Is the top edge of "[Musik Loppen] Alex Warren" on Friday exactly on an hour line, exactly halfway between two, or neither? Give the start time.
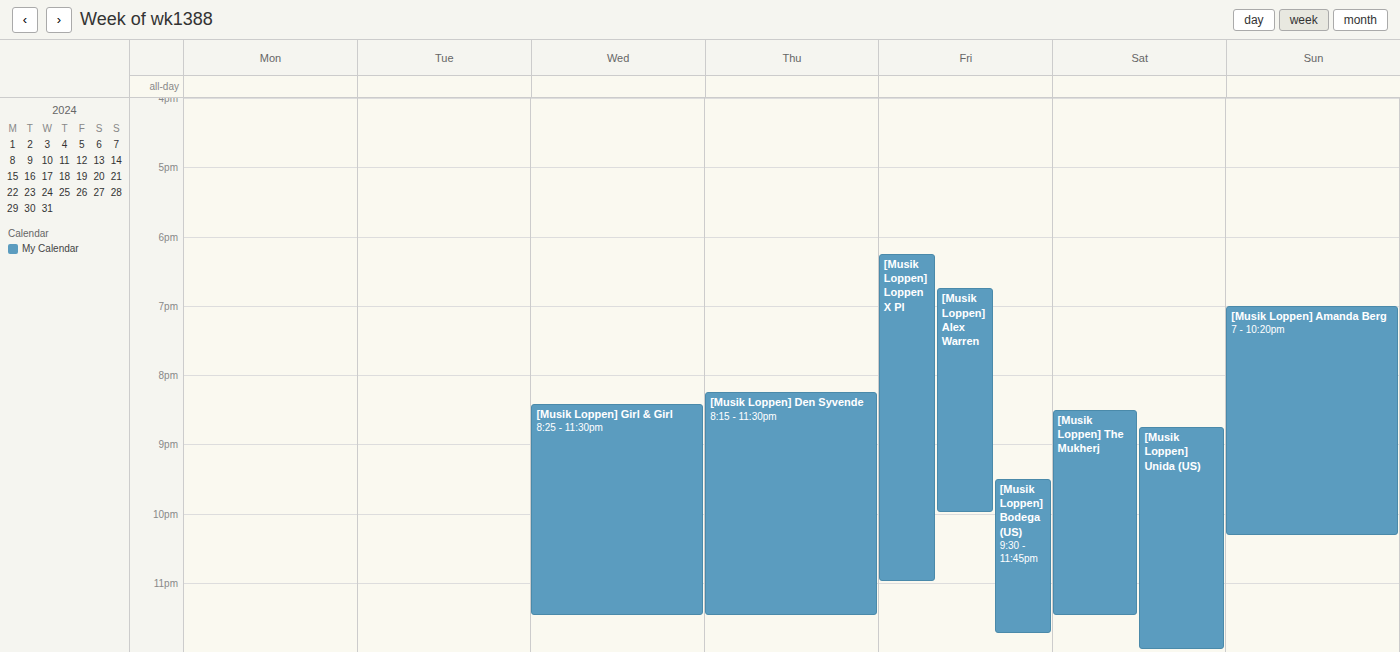
6:45 PM -- neither: three quarters of the way from the 6 PM line to the 7 PM line.